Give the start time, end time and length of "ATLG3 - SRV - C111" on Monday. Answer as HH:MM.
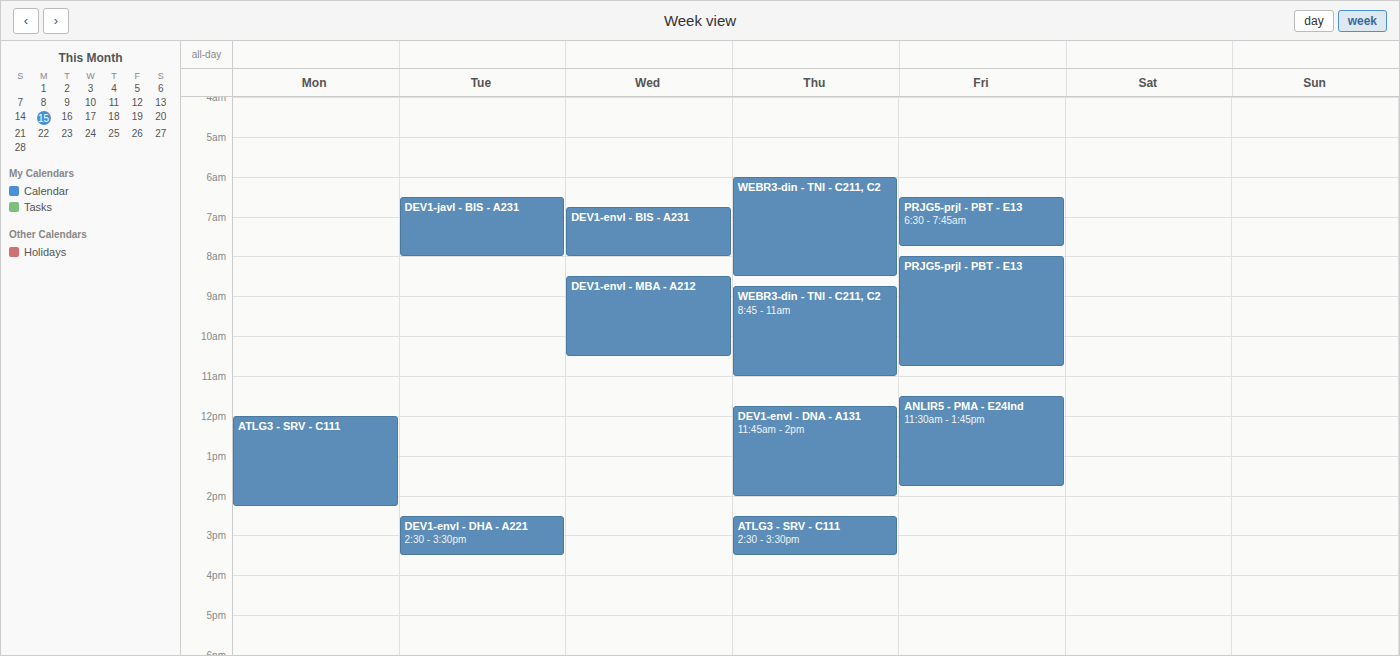
12:00 to 14:15, 2 hours 15 minutes